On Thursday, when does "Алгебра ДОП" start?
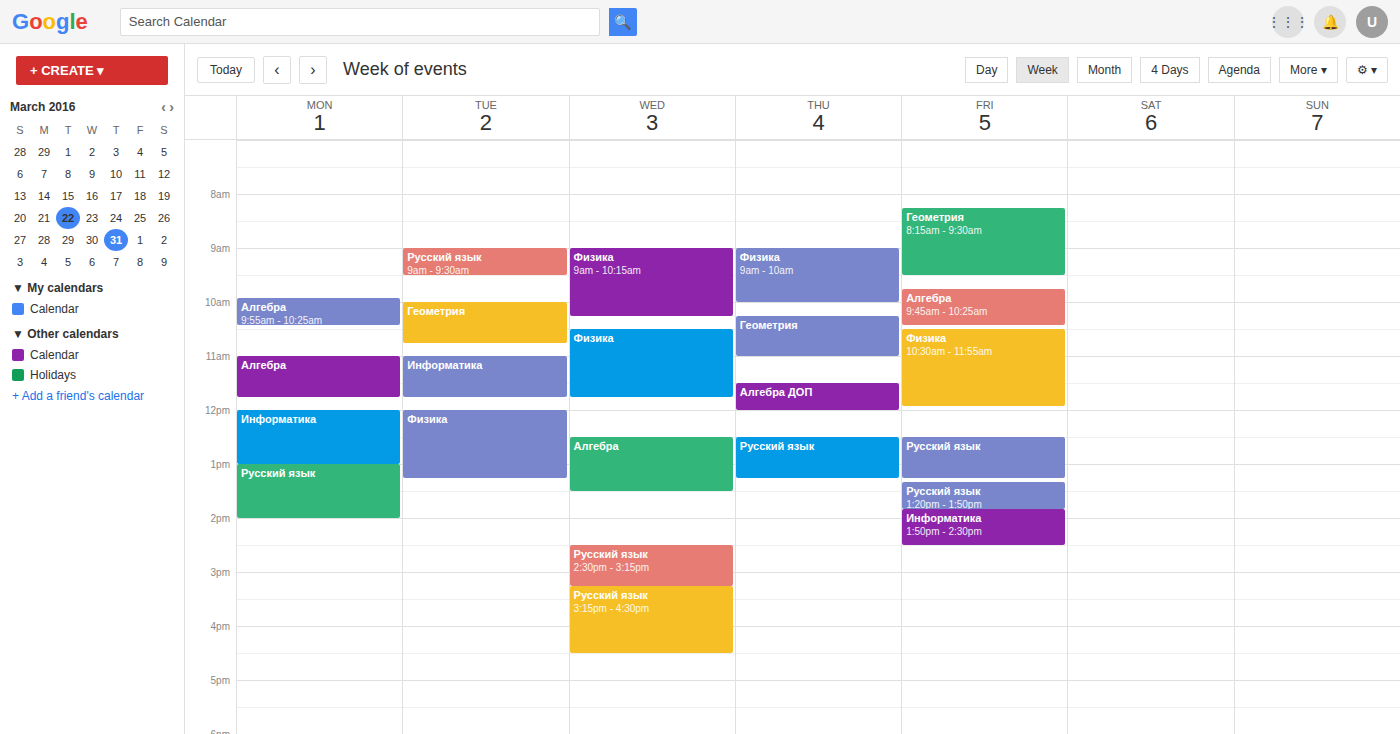
11:30